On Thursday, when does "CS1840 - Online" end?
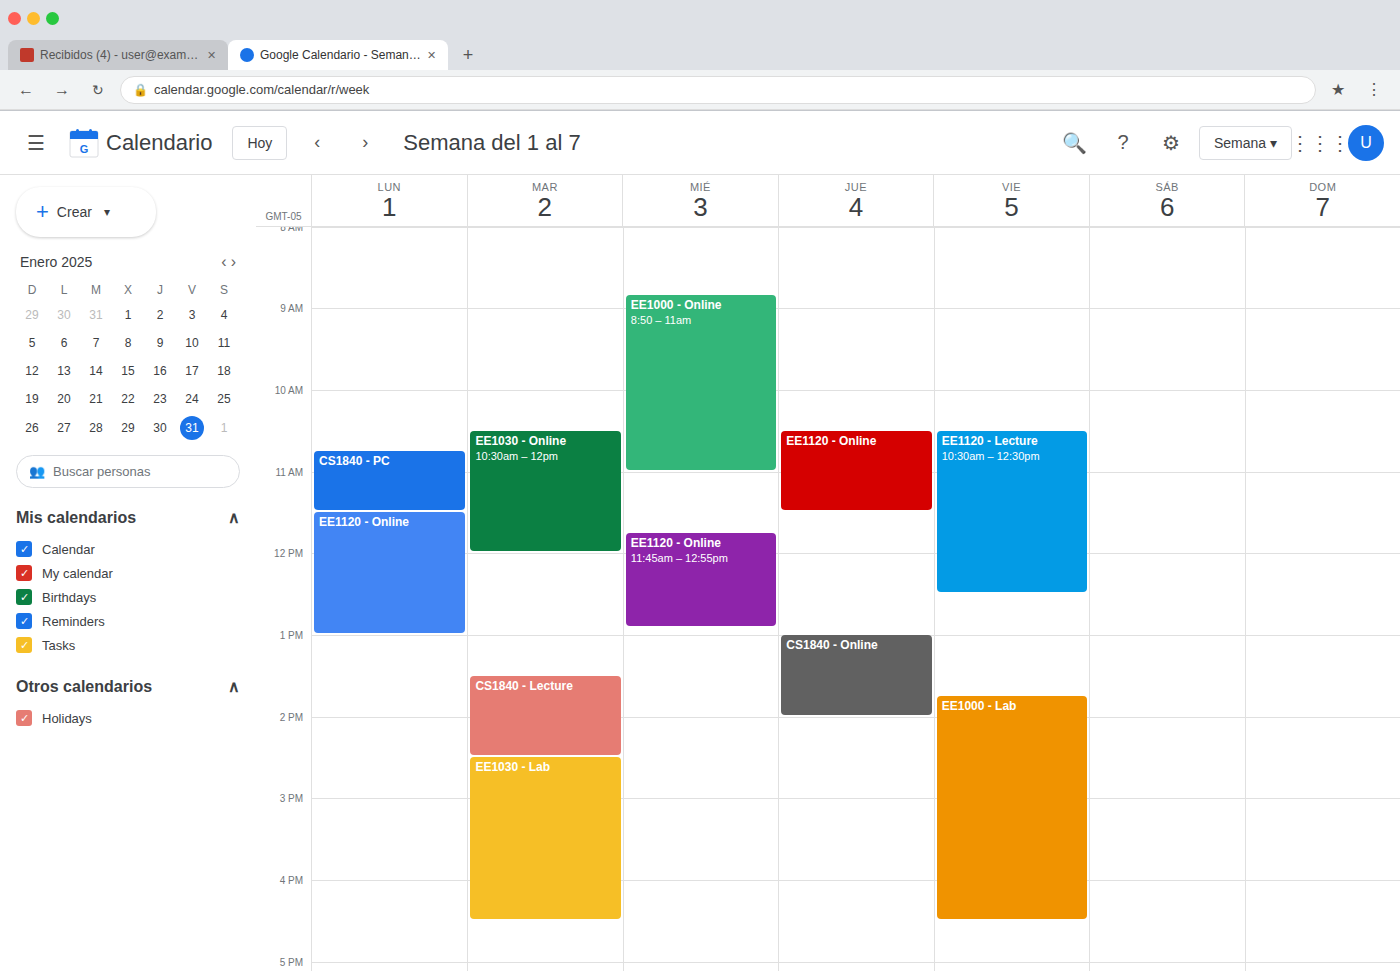
2:00 PM